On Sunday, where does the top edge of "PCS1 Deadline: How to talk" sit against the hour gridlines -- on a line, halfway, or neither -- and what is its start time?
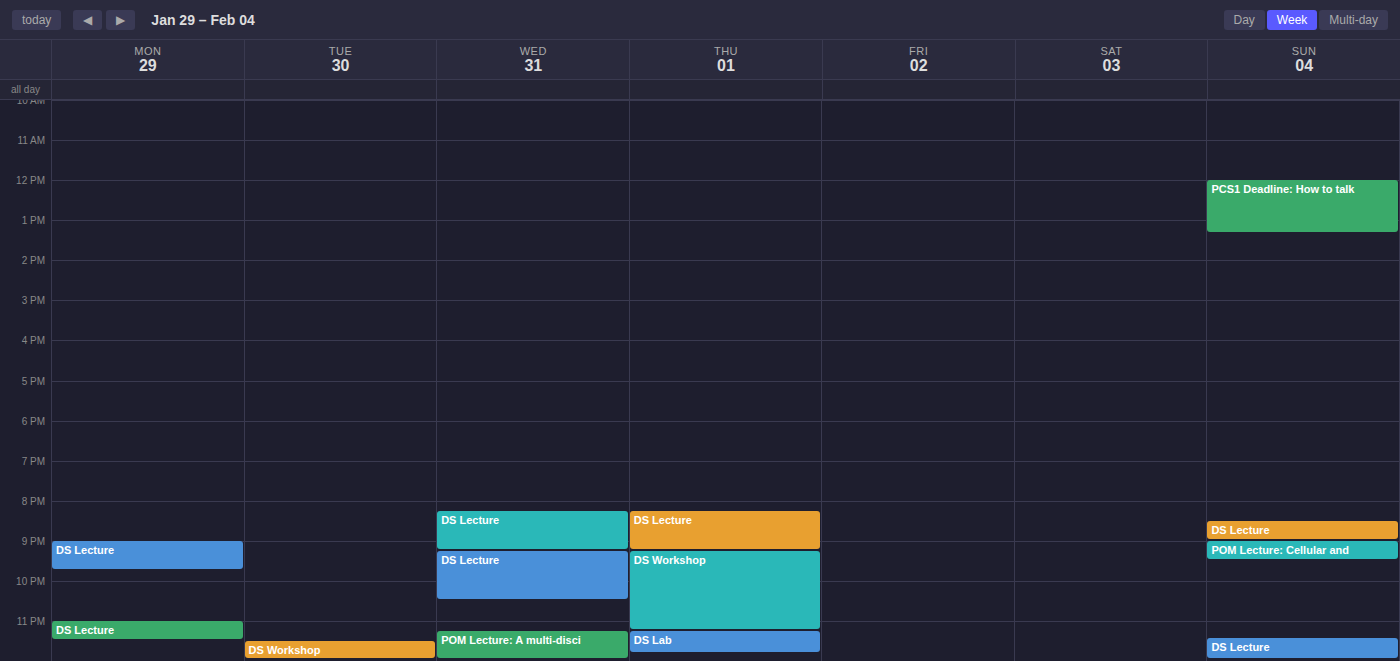
12:00 PM -- exactly on the 12 PM line.